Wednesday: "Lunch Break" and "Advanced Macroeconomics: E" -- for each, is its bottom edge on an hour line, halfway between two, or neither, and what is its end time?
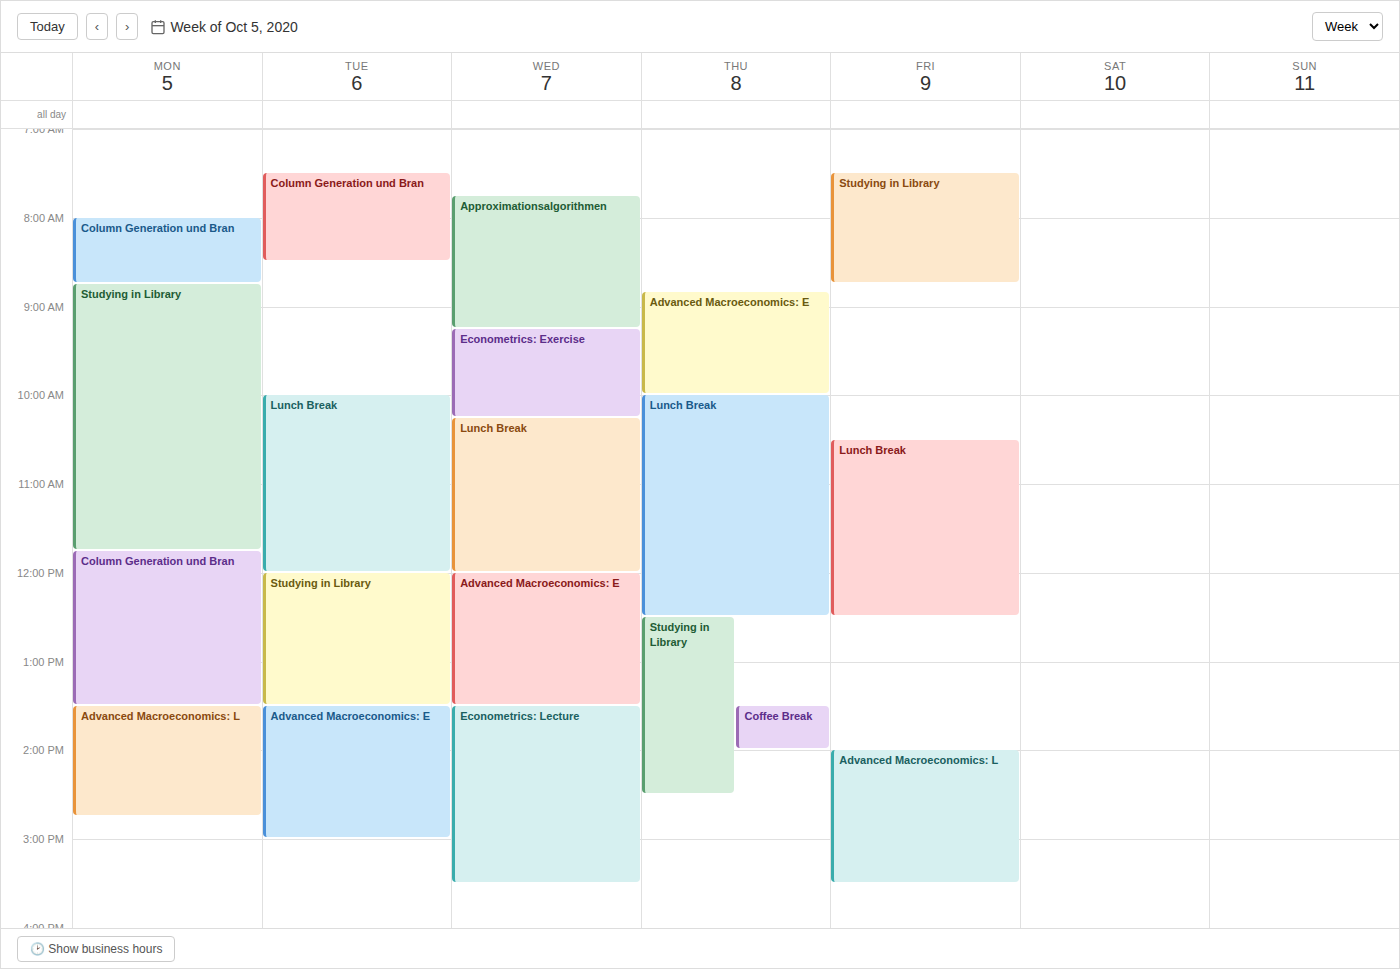
"Lunch Break": 12:00 PM, exactly on the 12 PM line. "Advanced Macroeconomics: E": 1:30 PM, halfway between the 1 PM and 2 PM lines.